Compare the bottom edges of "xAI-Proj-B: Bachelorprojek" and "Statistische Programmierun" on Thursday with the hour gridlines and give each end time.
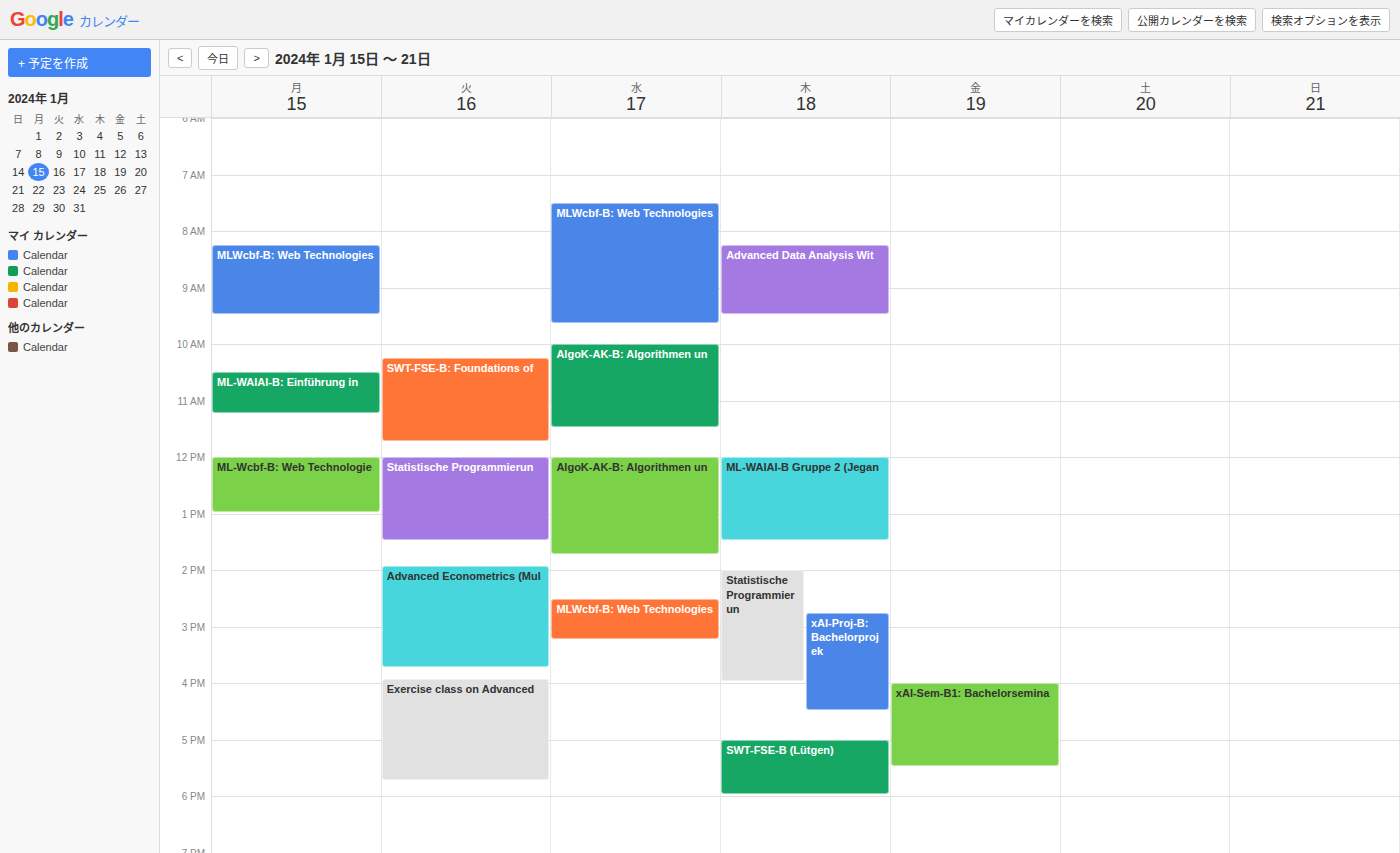
"xAI-Proj-B: Bachelorprojek": 4:30 PM, halfway between the 4 PM and 5 PM lines. "Statistische Programmierun": 4:00 PM, exactly on the 4 PM line.